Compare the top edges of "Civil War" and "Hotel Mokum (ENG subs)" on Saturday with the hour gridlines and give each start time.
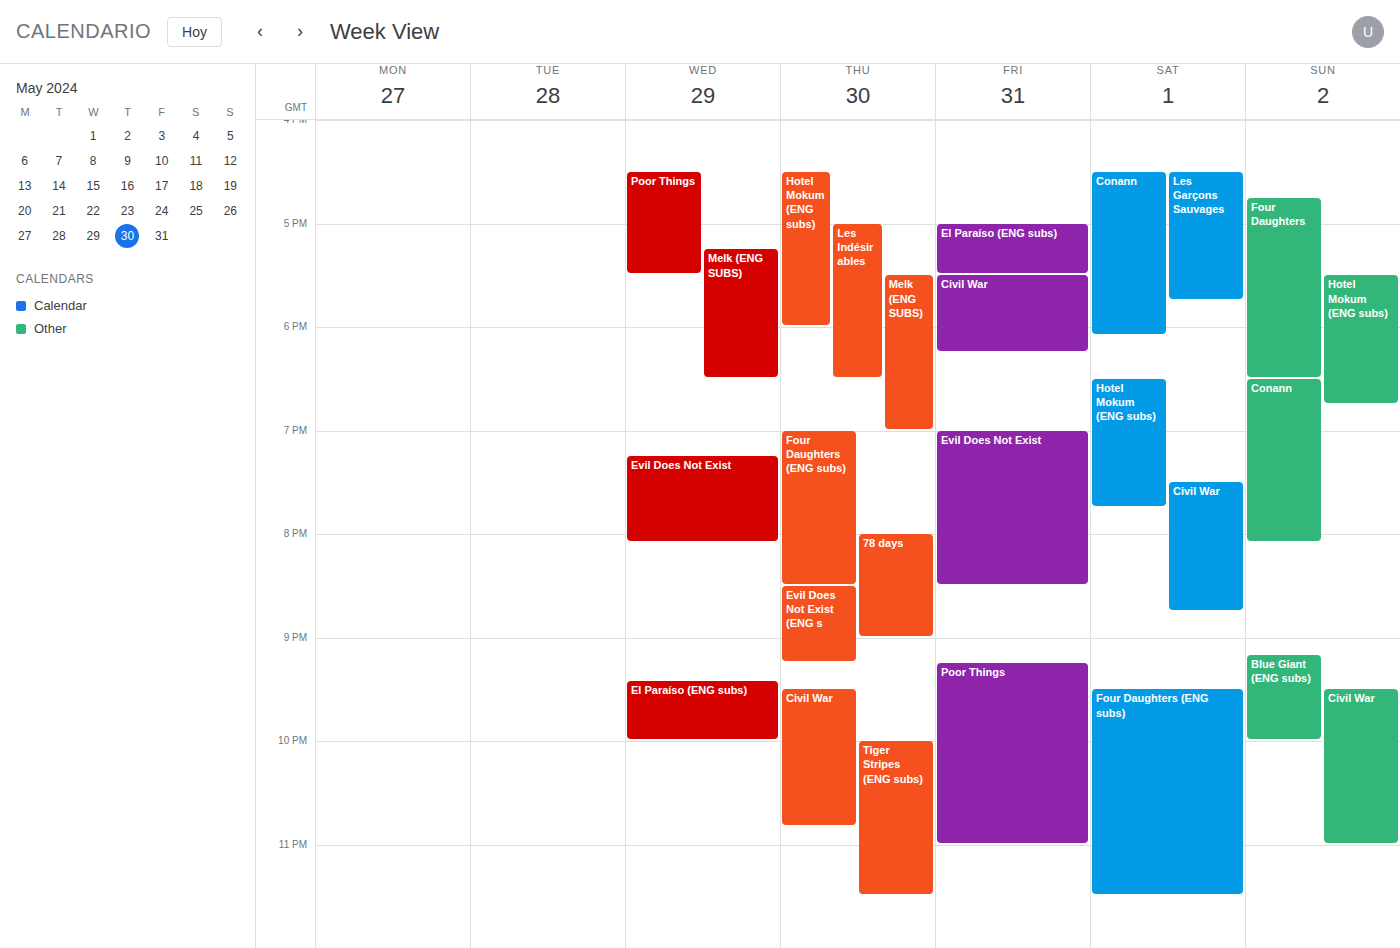
"Civil War": 7:30 PM, halfway between the 7 PM and 8 PM lines. "Hotel Mokum (ENG subs)": 6:30 PM, halfway between the 6 PM and 7 PM lines.